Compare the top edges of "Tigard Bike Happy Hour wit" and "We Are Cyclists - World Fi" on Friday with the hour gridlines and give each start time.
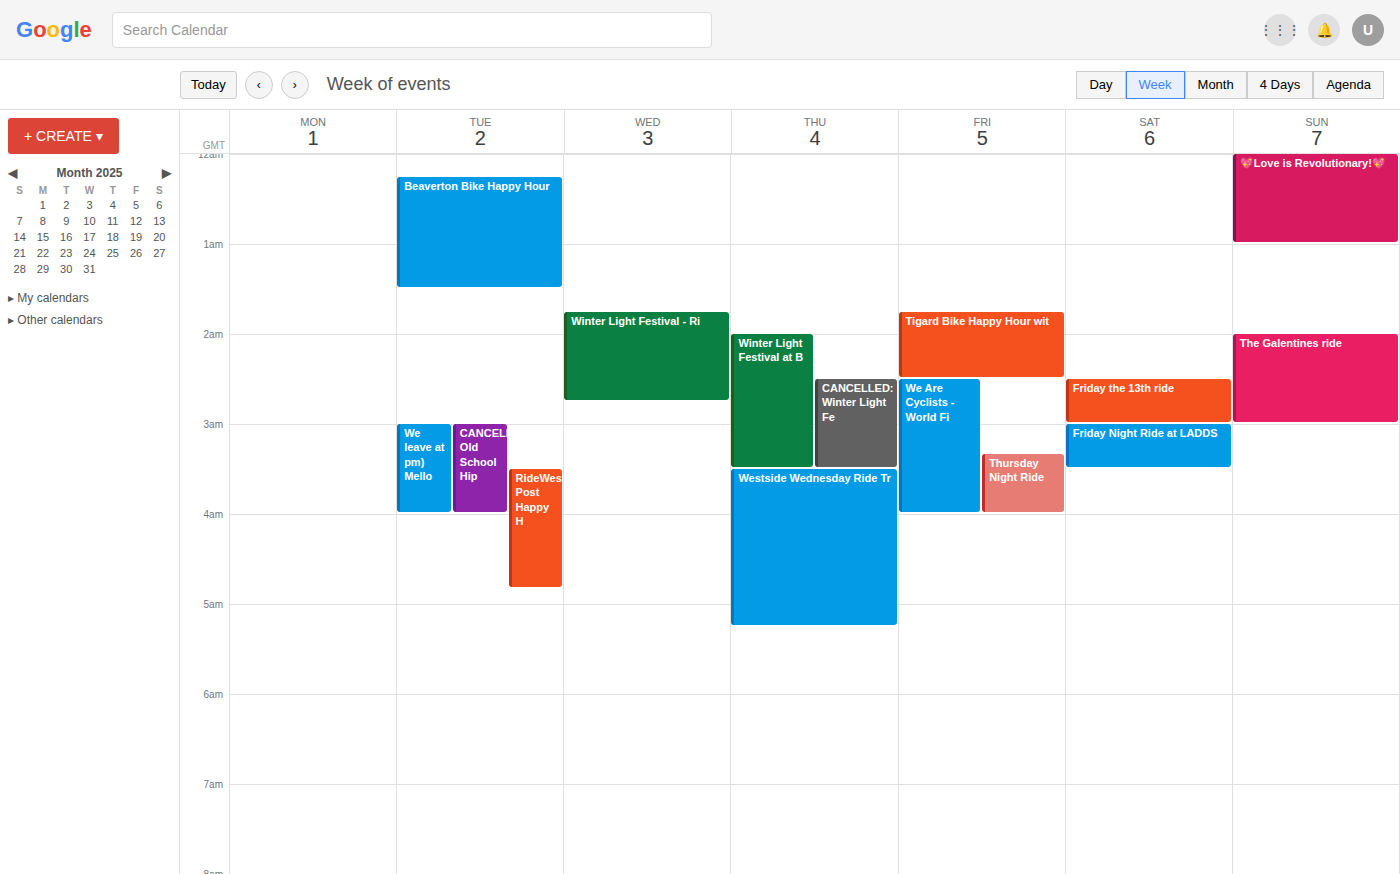
"Tigard Bike Happy Hour wit": 1:45 AM, neither: three quarters of the way from the 1 AM line to the 2 AM line. "We Are Cyclists - World Fi": 2:30 AM, halfway between the 2 AM and 3 AM lines.